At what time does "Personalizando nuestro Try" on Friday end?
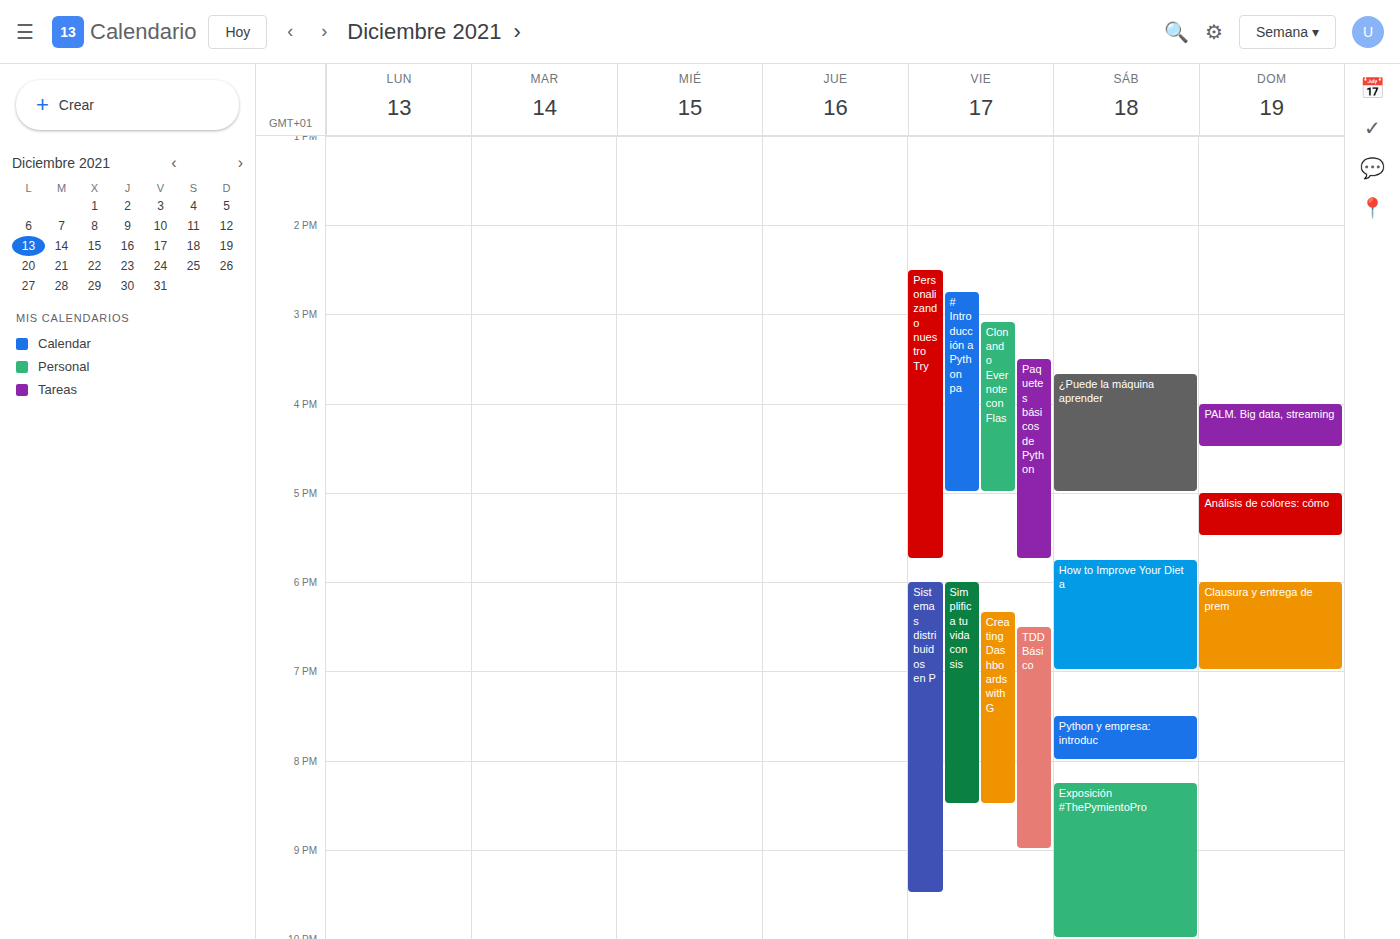
5:45 PM